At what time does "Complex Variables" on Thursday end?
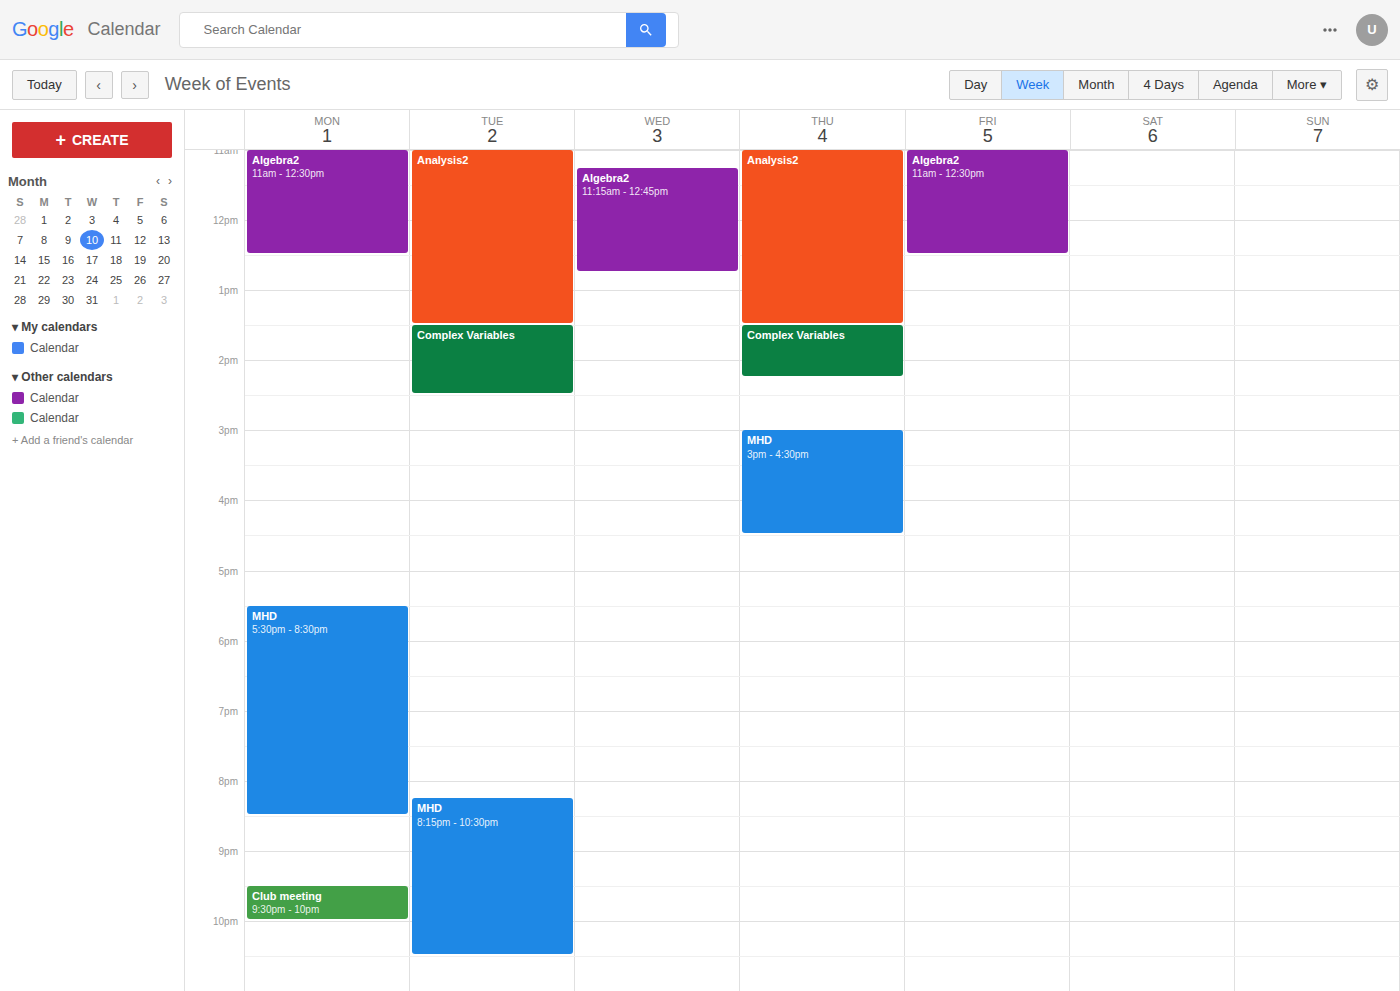
2:15 PM